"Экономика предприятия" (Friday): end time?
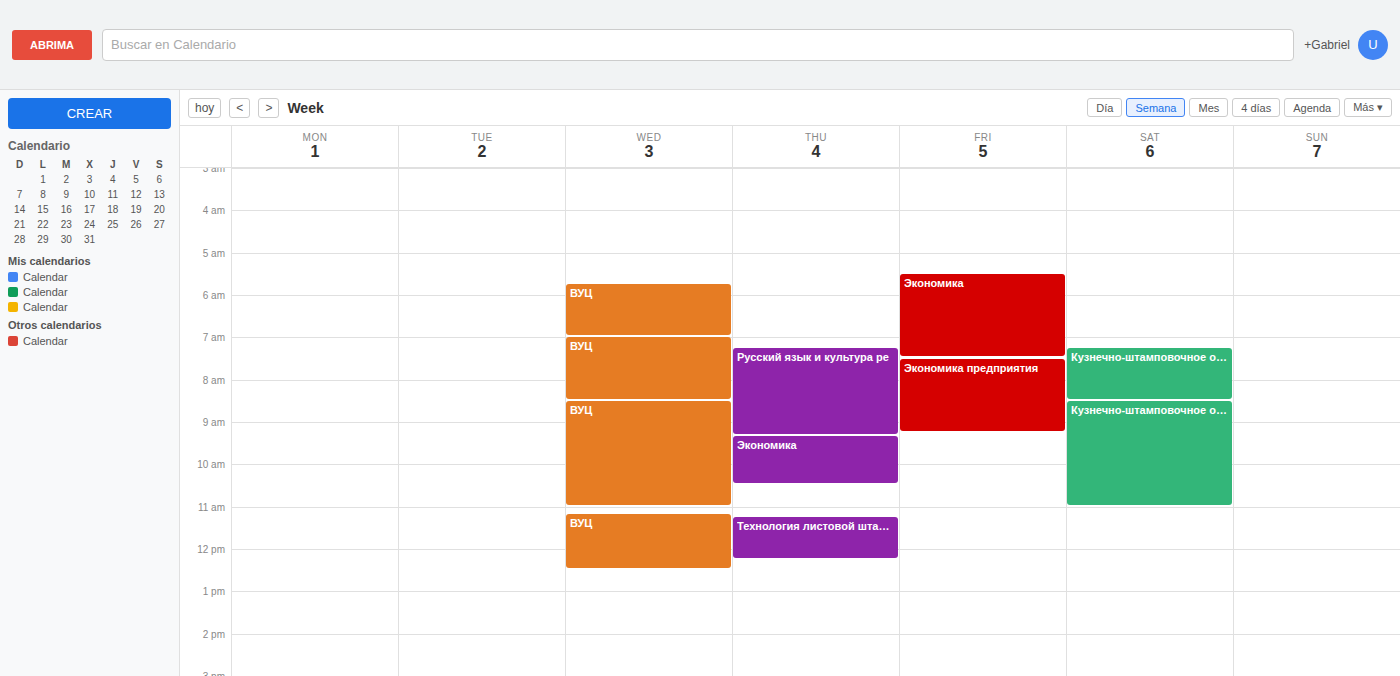
9:15 AM